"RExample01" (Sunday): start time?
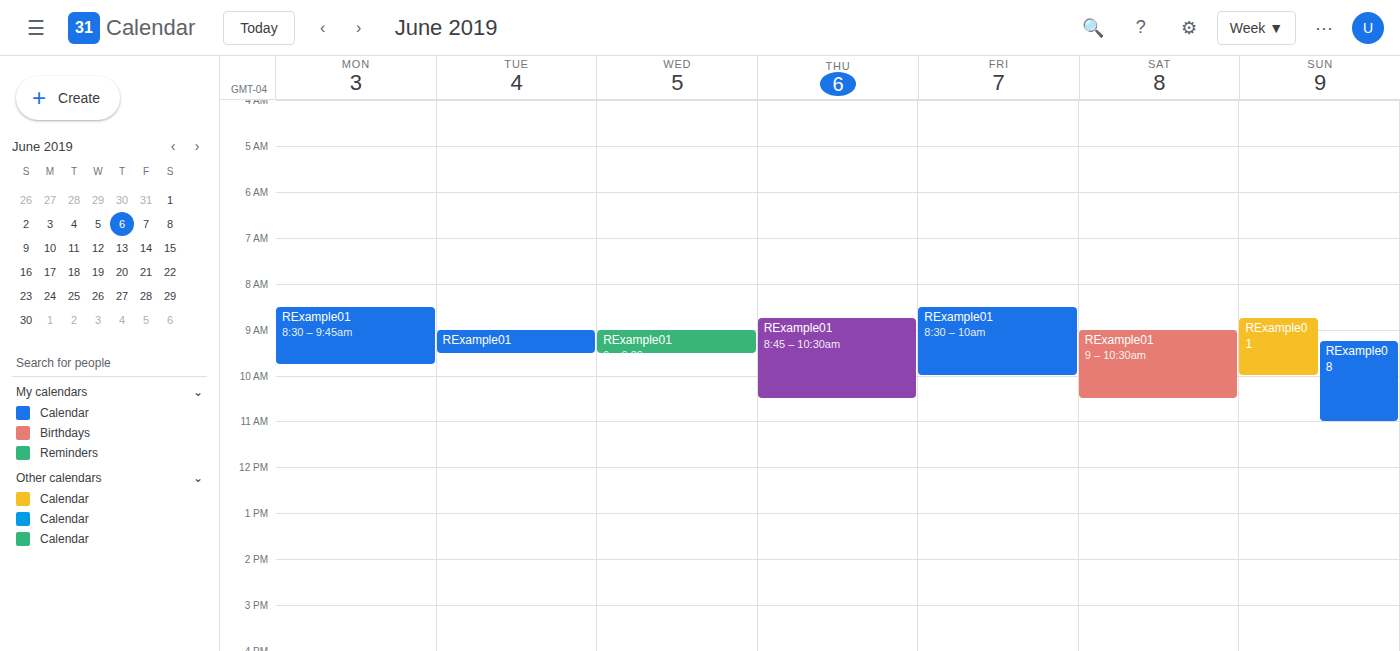
8:45 AM